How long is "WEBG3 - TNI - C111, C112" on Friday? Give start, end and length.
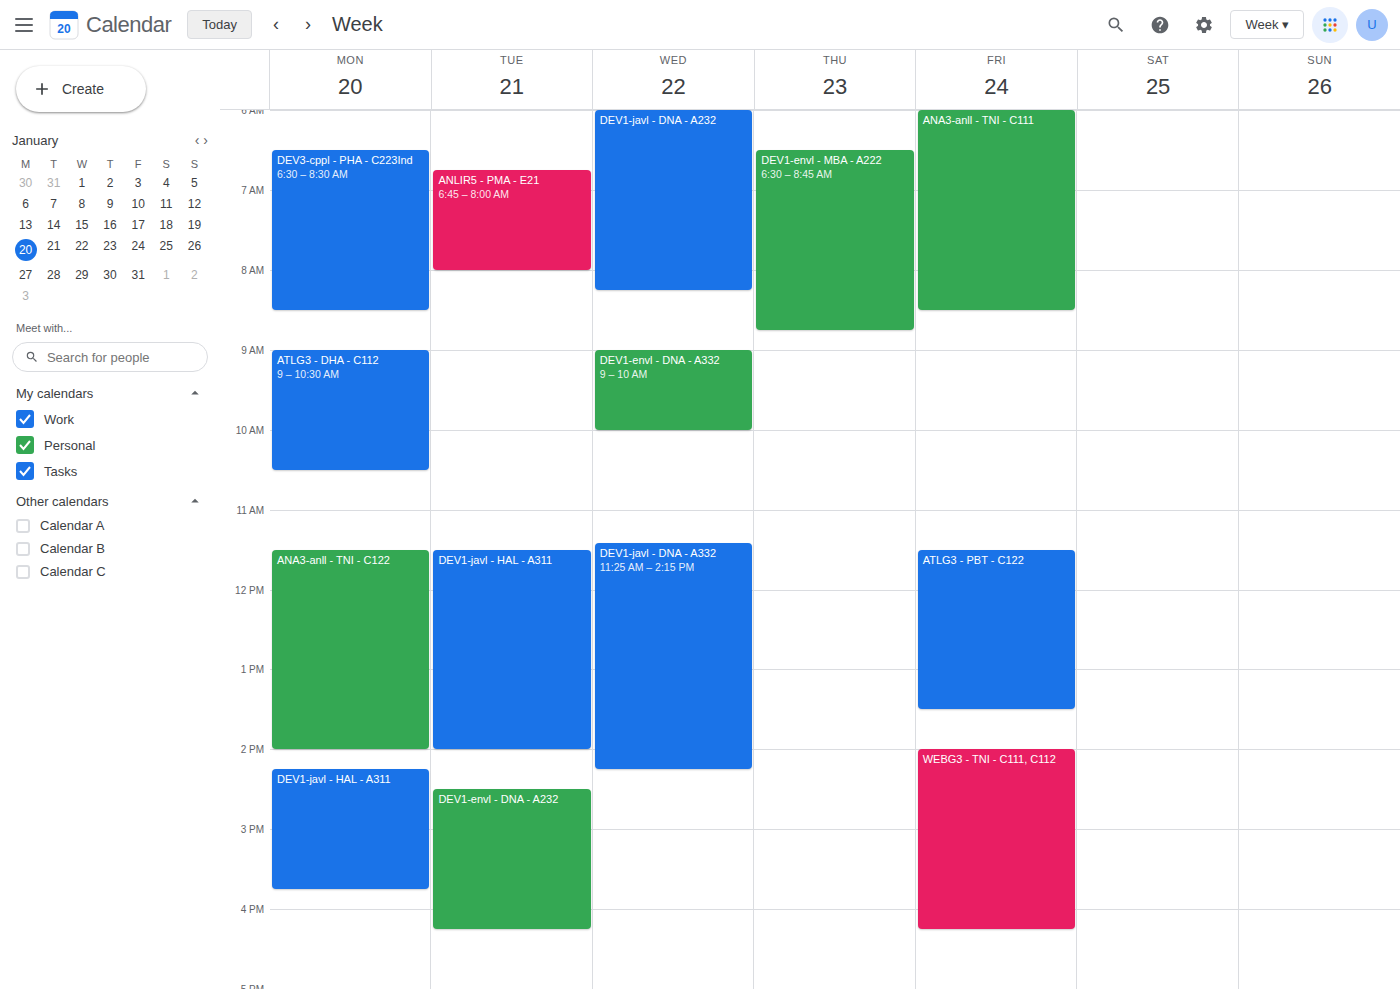
2:00 PM to 4:15 PM, 2 hours 15 minutes